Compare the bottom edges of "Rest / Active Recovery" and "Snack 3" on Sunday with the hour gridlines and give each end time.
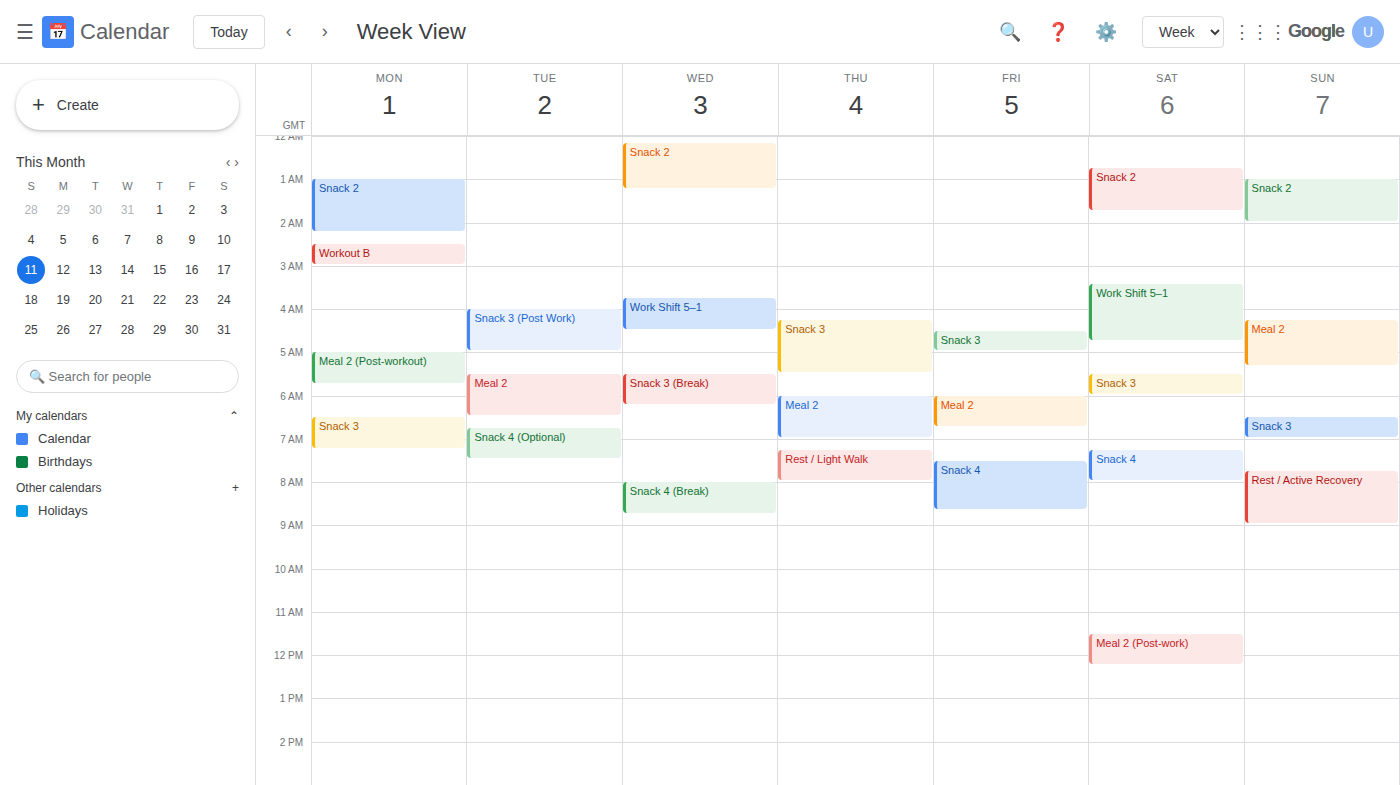
"Rest / Active Recovery": 9:00 AM, exactly on the 9 AM line. "Snack 3": 7:00 AM, exactly on the 7 AM line.